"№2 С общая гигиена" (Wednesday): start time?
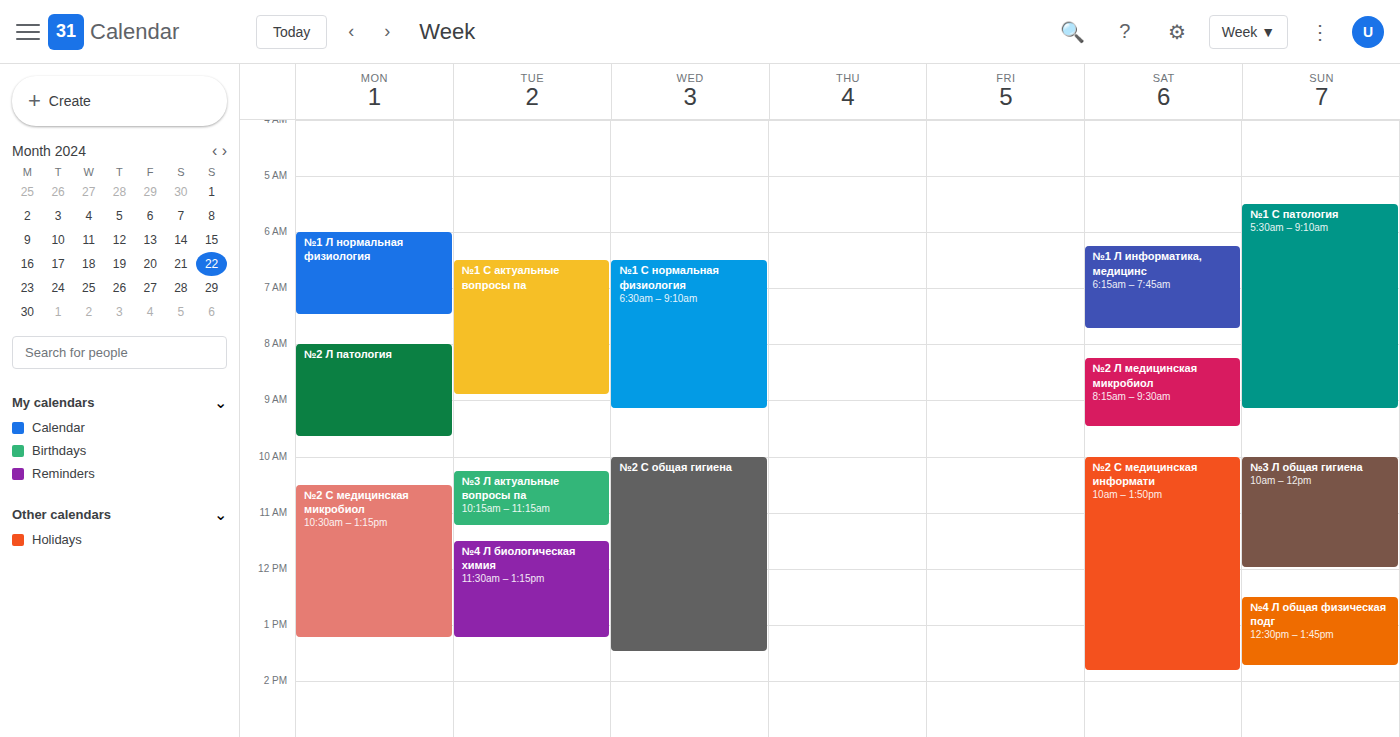
10:00 AM